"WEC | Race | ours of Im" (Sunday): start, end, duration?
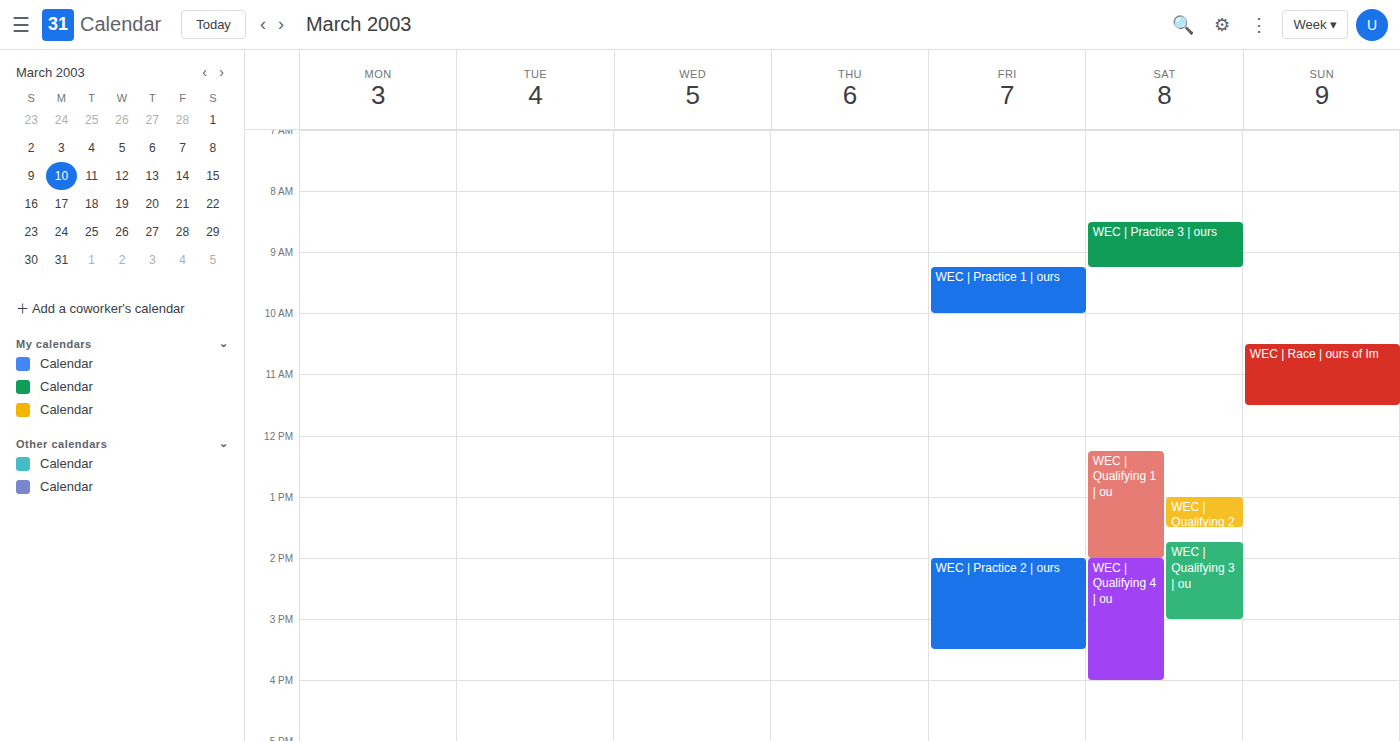
10:30 AM to 11:30 AM, 1 hour